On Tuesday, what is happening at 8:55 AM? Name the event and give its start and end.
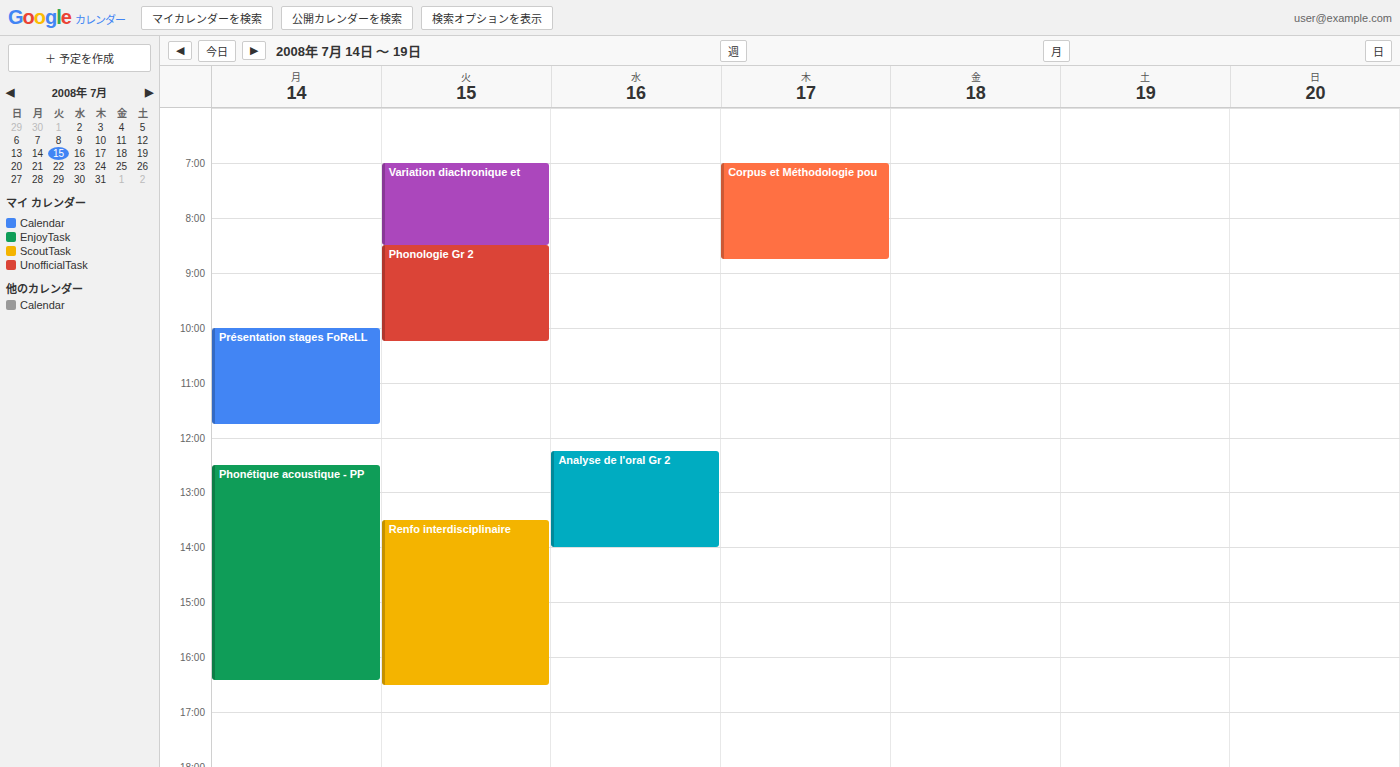
"Phonologie Gr 2", 8:30 AM to 10:15 AM